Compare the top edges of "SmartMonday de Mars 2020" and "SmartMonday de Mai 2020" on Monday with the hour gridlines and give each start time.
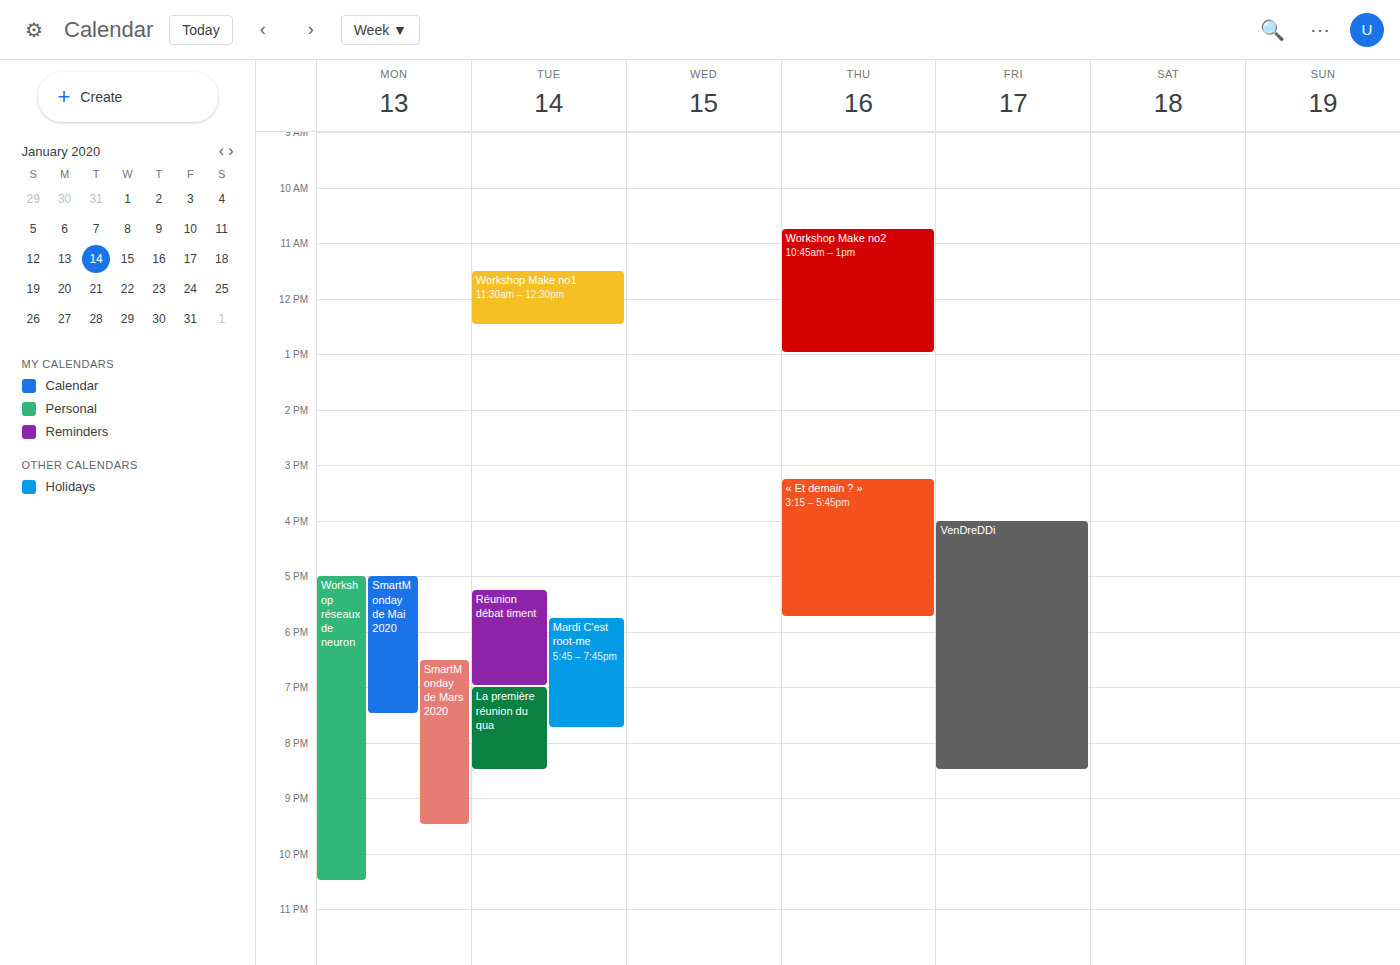
"SmartMonday de Mars 2020": 6:30 PM, halfway between the 6 PM and 7 PM lines. "SmartMonday de Mai 2020": 5:00 PM, exactly on the 5 PM line.